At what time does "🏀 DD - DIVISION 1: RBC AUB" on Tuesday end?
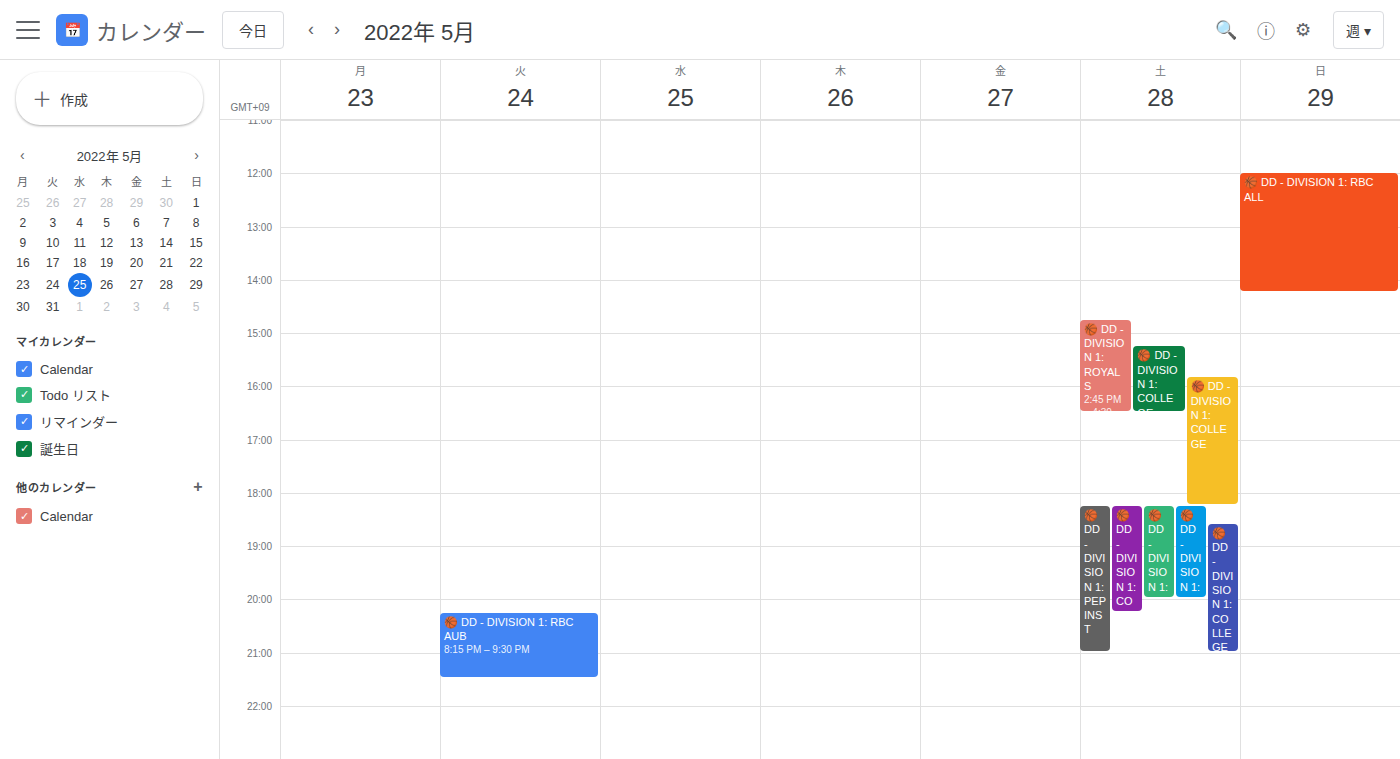
9:30 PM